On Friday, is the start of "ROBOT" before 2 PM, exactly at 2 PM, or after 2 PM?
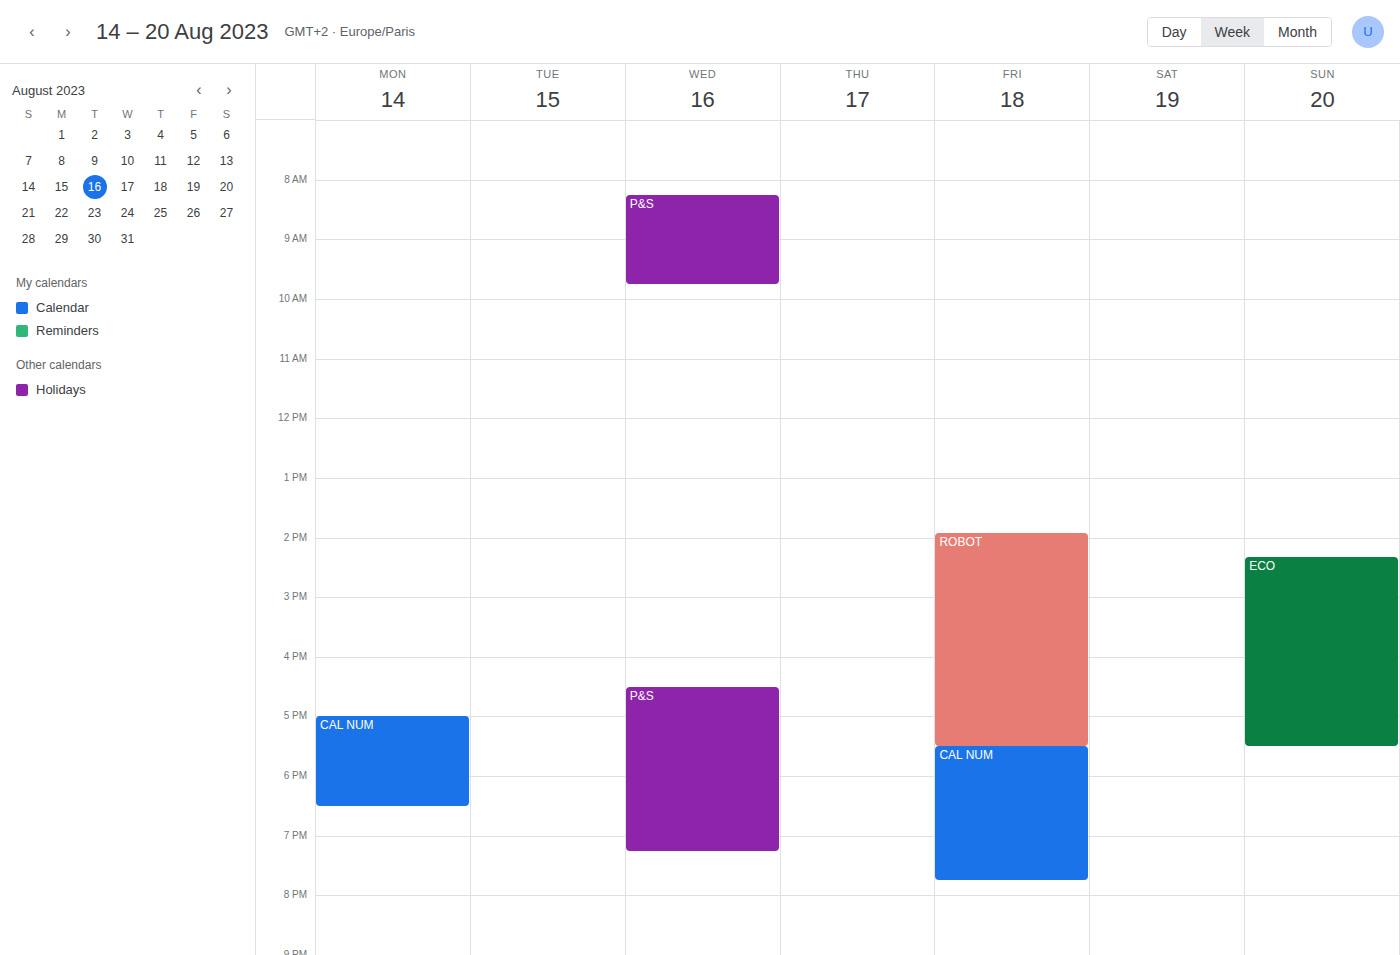
1:55 PM -- before 2 PM, 5 minutes above the 2 PM line.